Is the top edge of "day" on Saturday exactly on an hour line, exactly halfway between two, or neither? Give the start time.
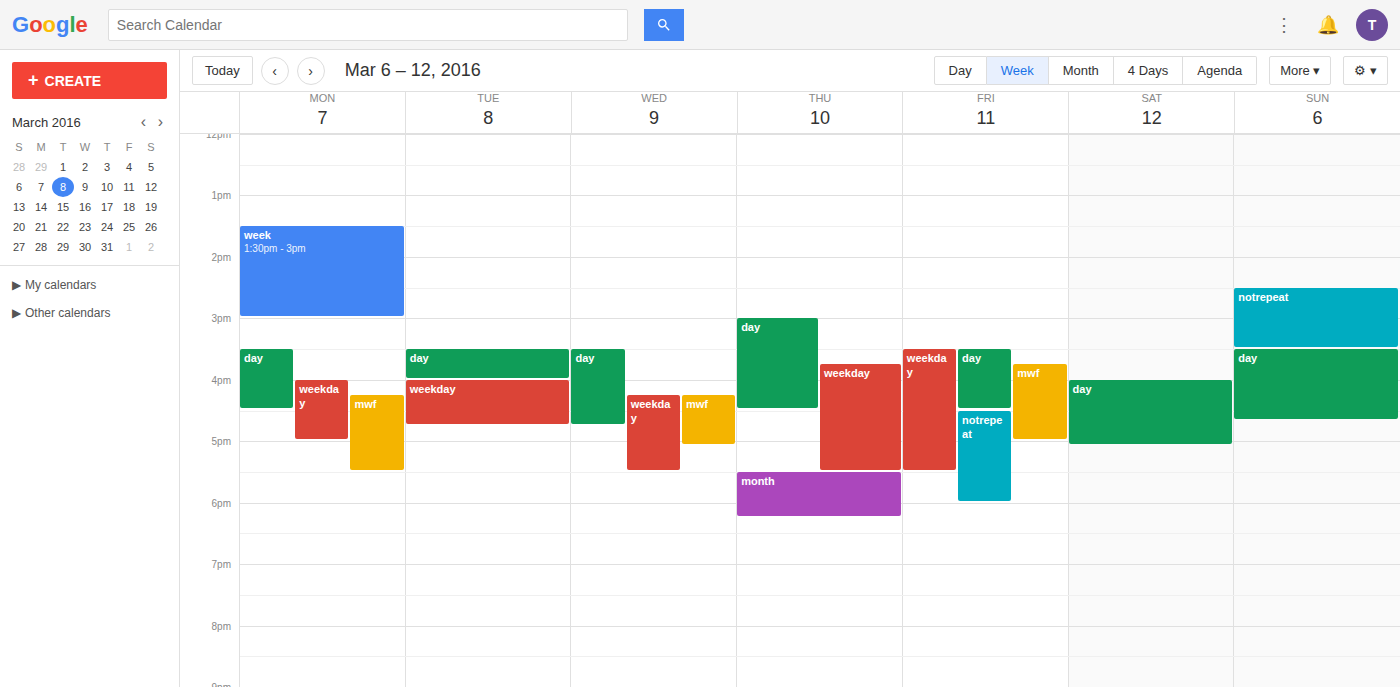
4:00 PM -- exactly on the 4 PM line.